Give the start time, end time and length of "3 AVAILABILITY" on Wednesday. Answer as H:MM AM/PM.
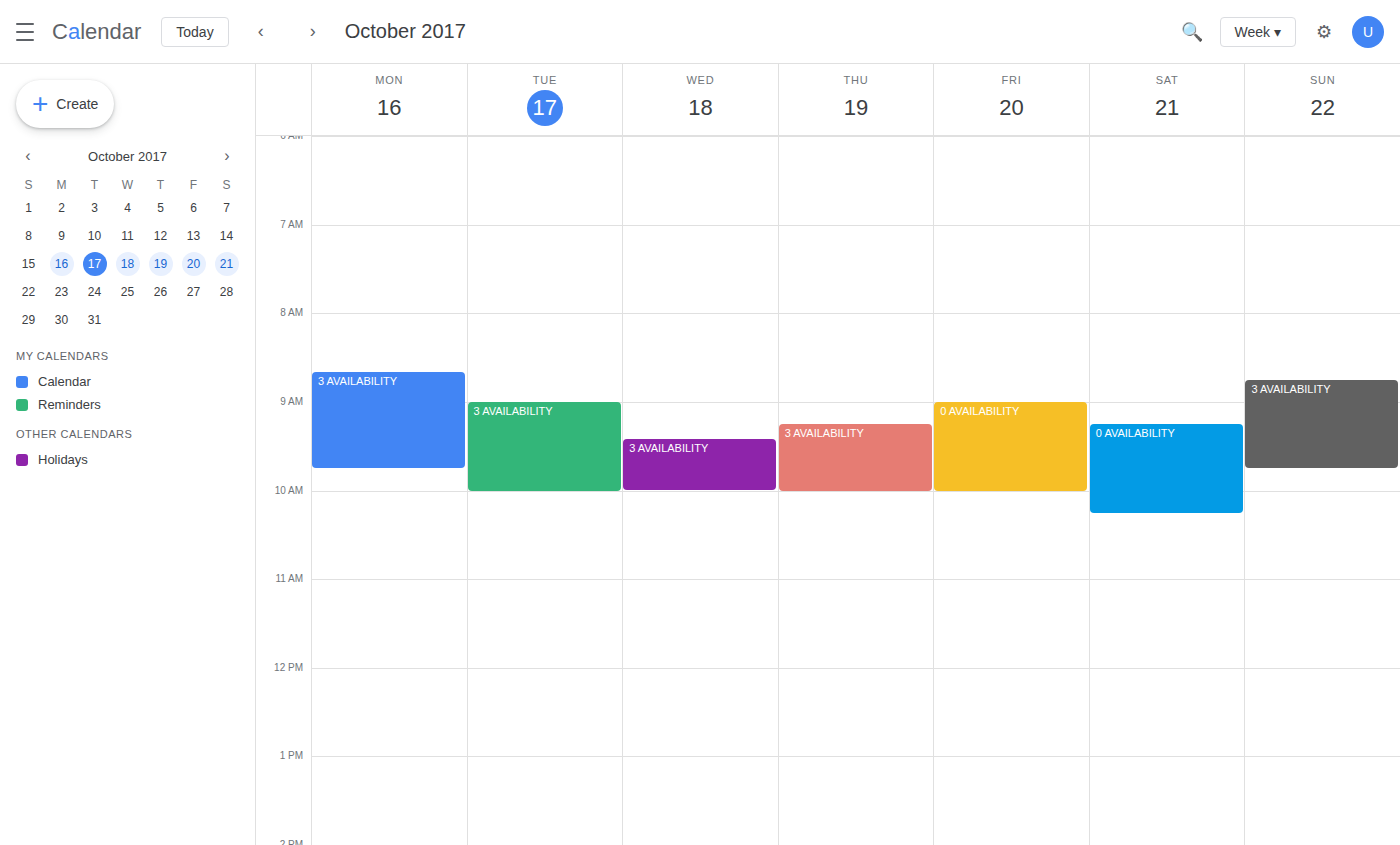
9:25 AM to 10:00 AM, 35 minutes